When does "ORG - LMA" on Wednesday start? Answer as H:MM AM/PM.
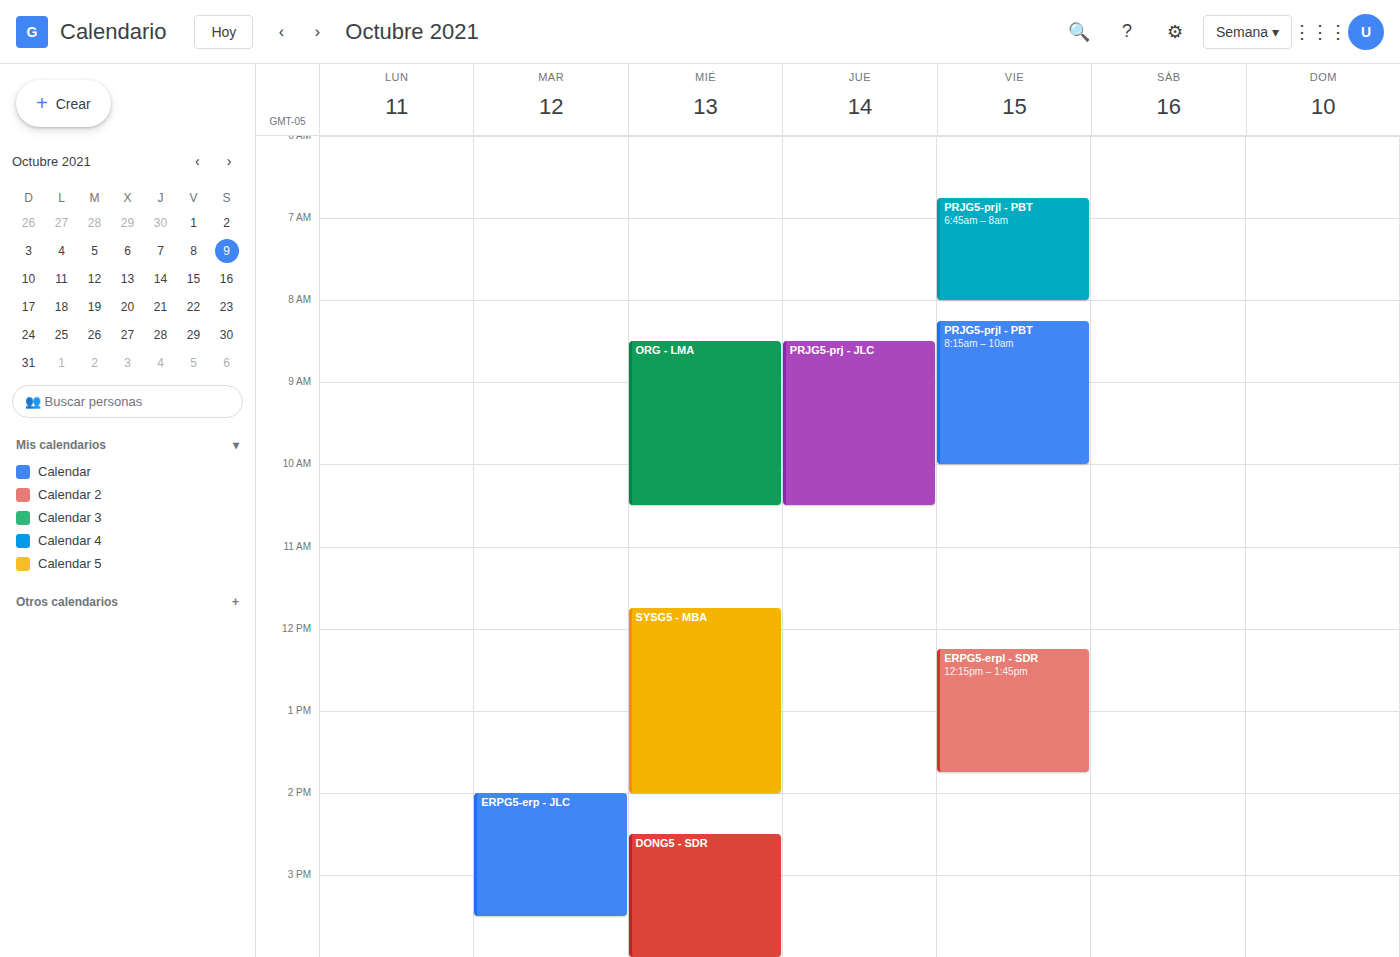
8:30 AM